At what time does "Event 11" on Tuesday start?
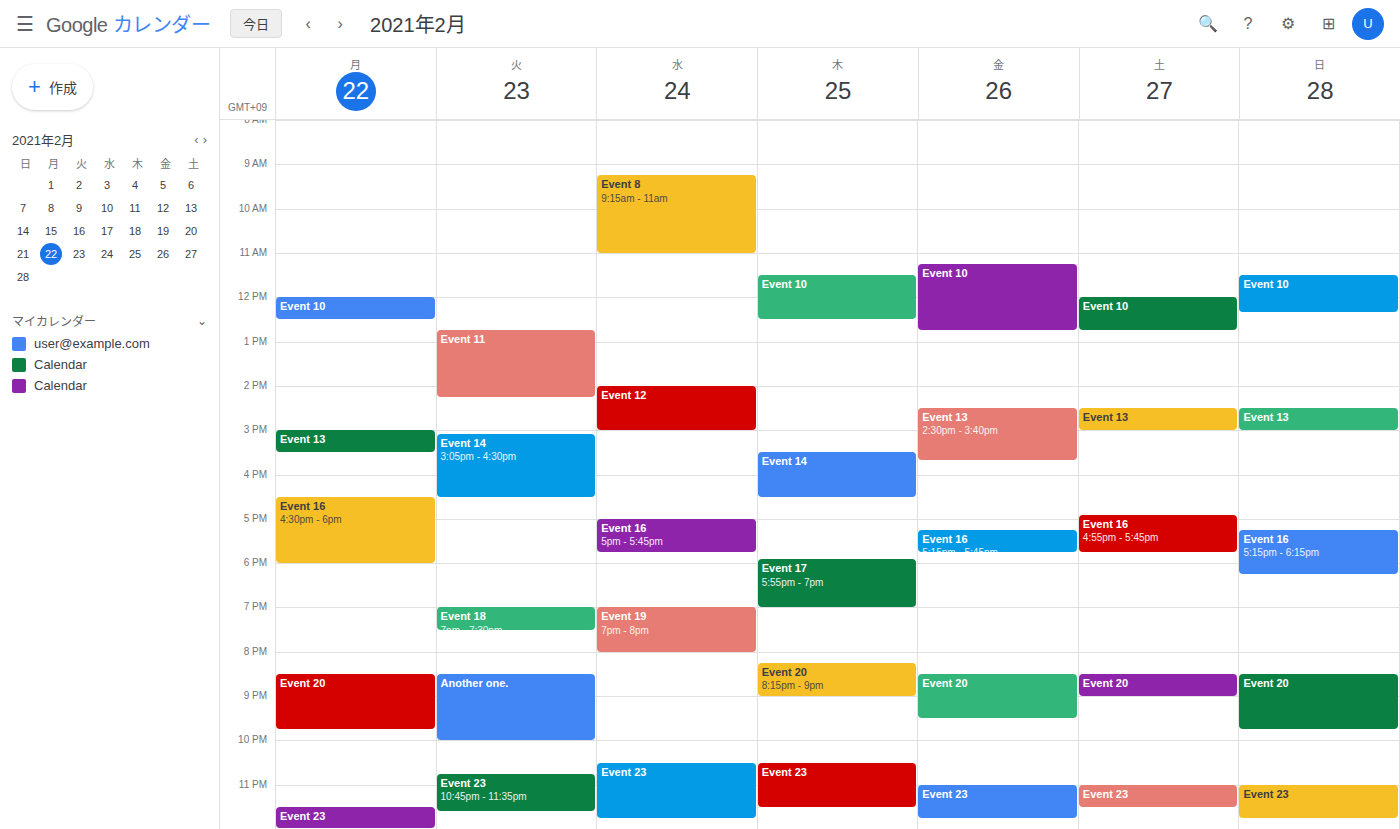
12:45